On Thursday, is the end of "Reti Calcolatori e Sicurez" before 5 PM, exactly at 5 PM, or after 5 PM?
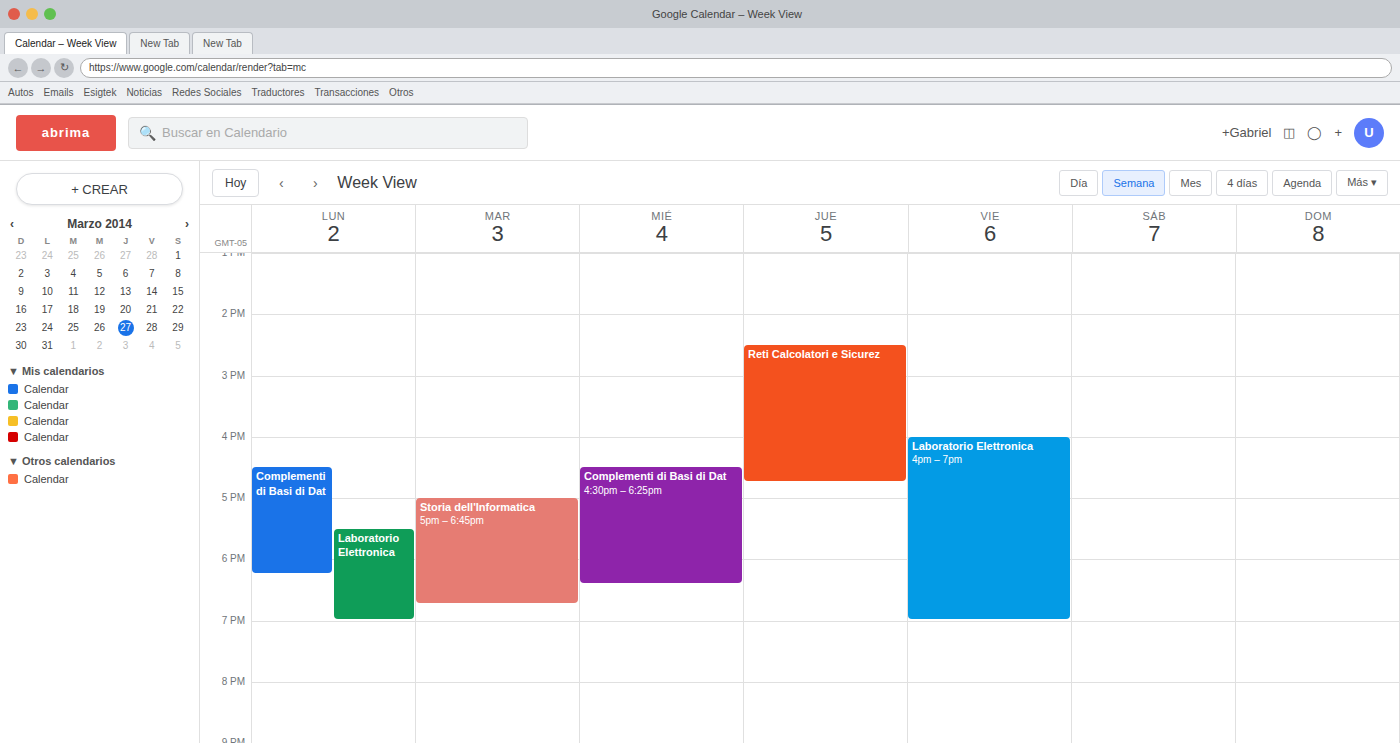
4:45 PM -- before 5 PM, 15 minutes above the 5 PM line.